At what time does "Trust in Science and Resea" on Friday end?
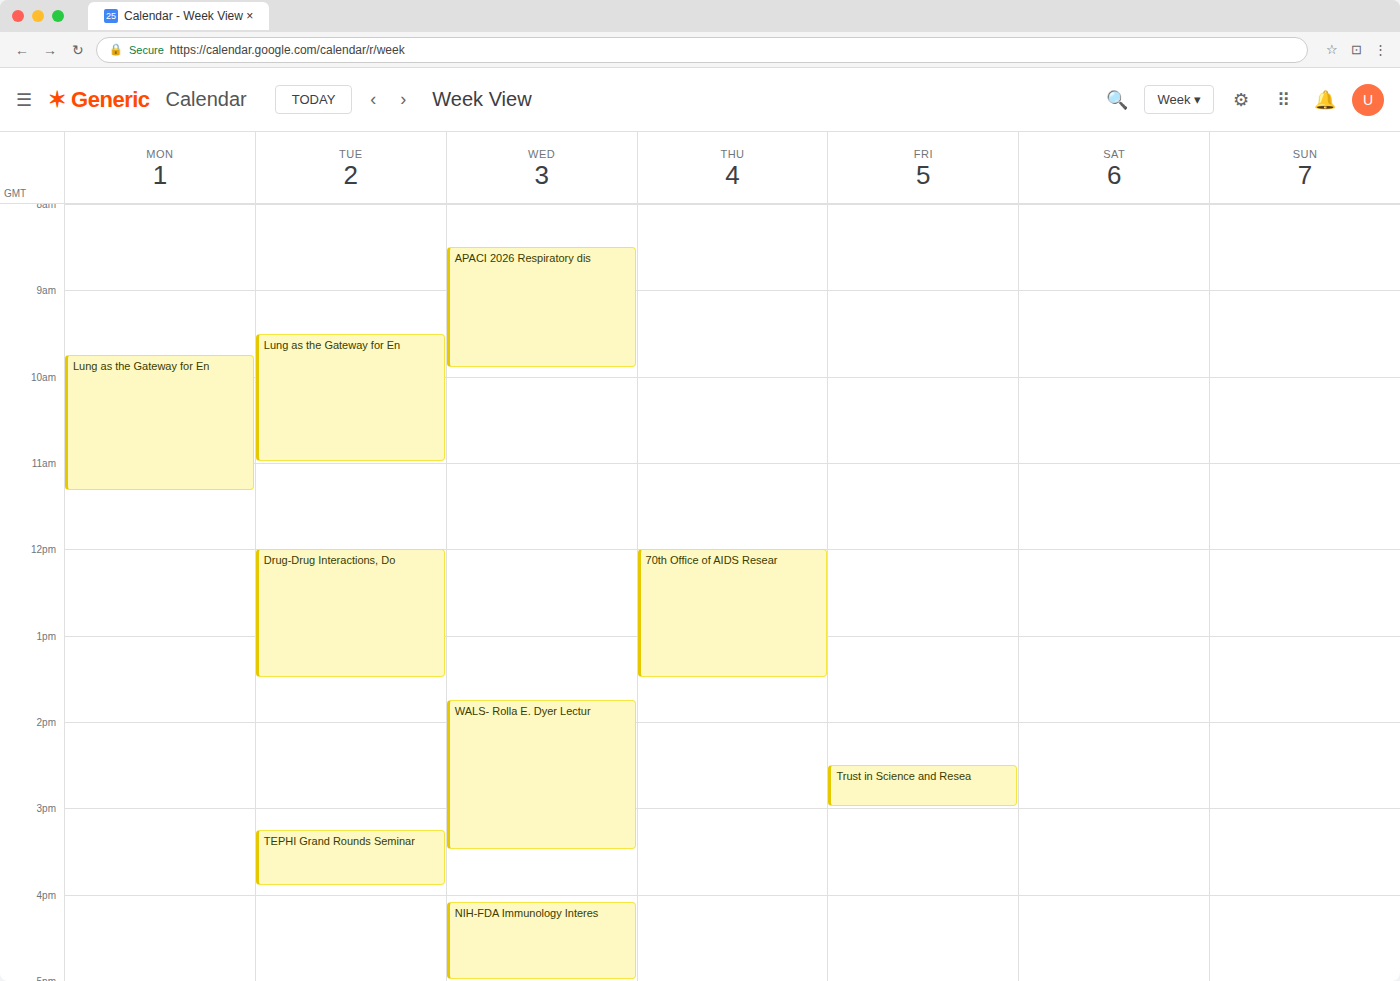
3:00 PM